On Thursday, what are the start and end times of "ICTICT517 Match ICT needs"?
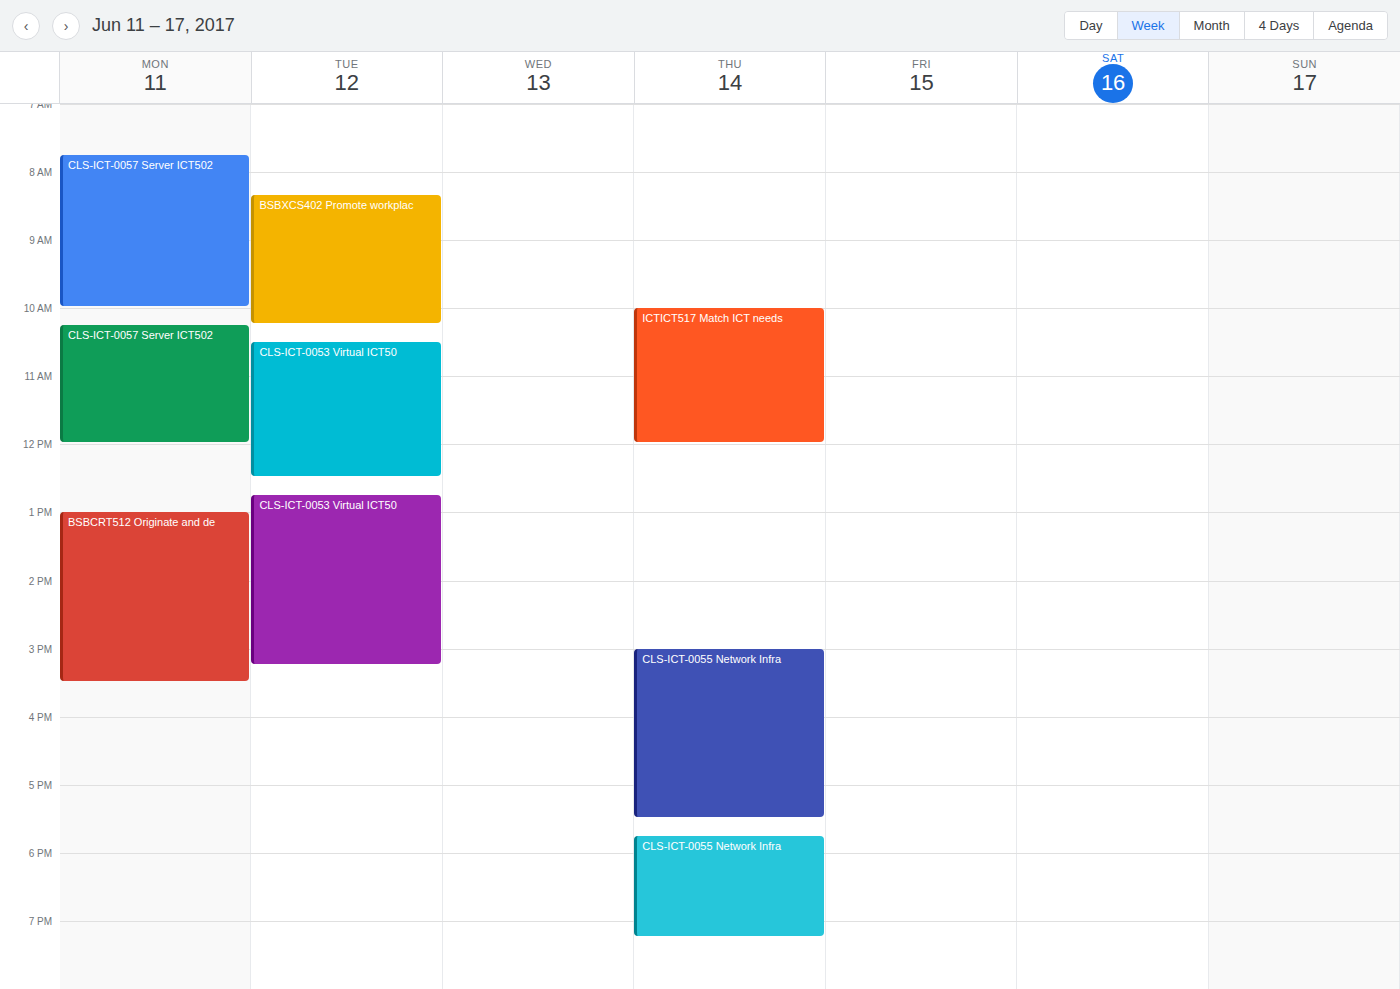
10:00 AM to 12:00 PM